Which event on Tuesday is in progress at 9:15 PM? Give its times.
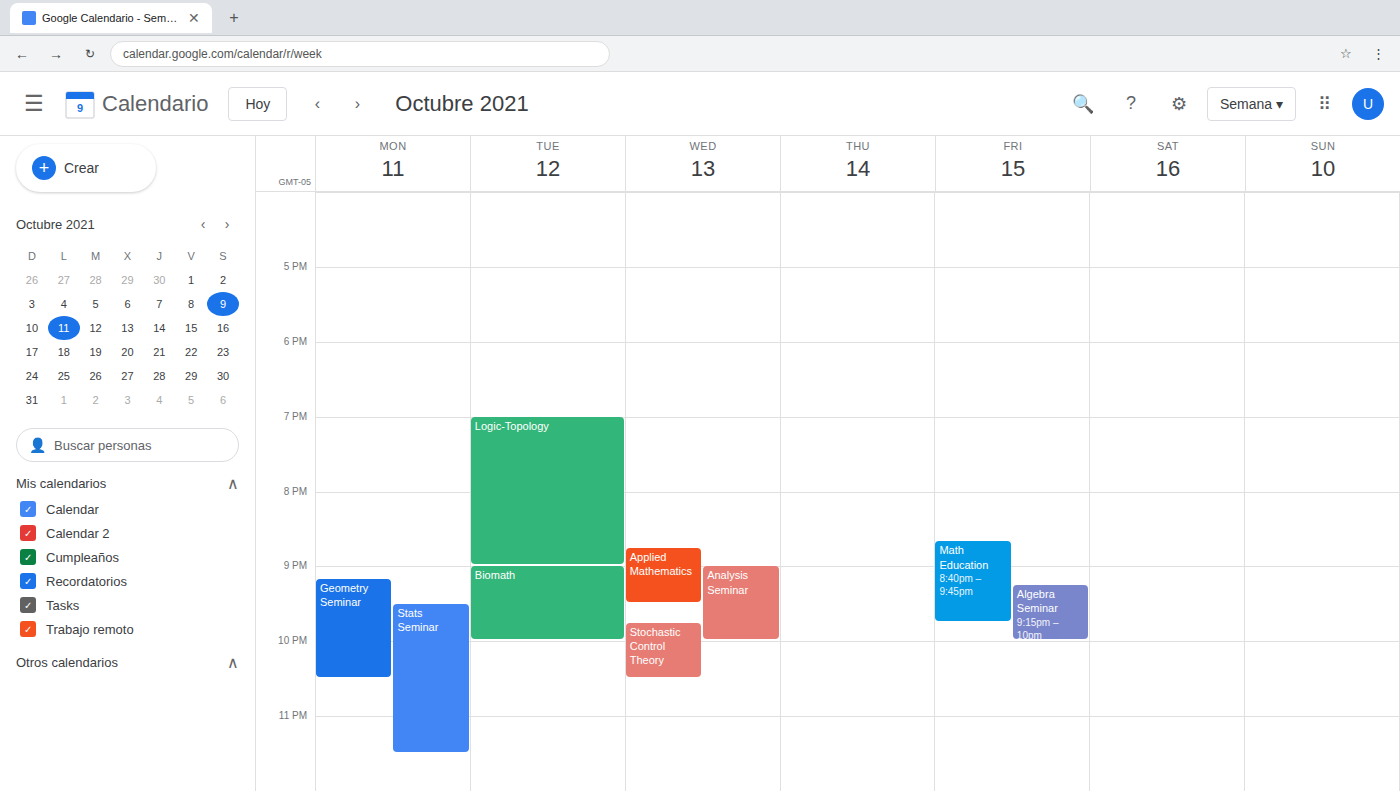
"Biomath", 9:00 PM to 10:00 PM